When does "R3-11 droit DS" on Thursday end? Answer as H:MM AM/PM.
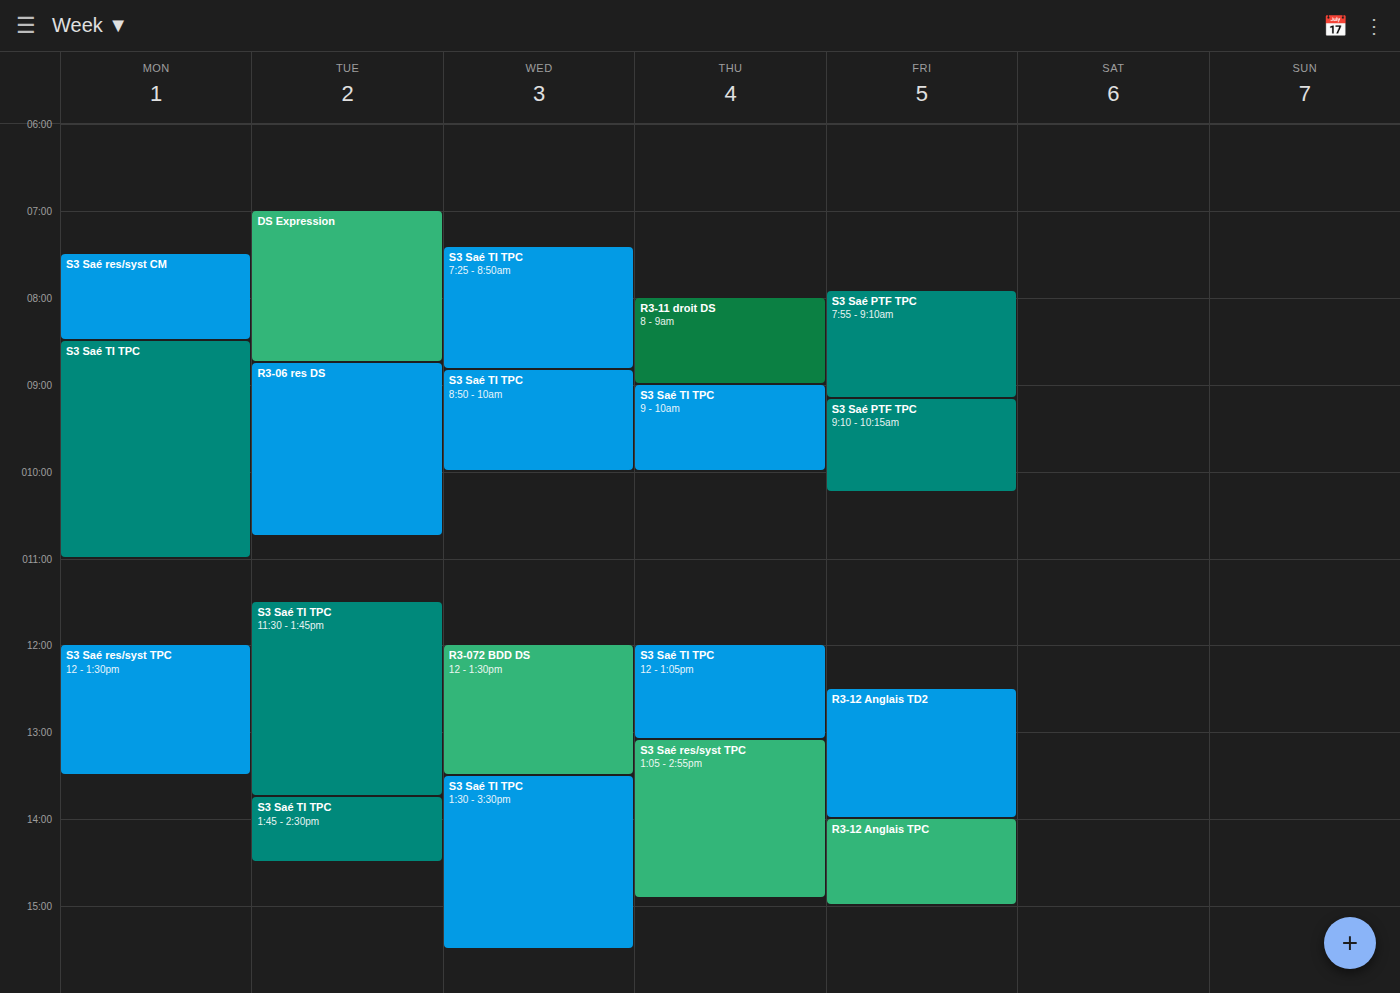
9:00 AM